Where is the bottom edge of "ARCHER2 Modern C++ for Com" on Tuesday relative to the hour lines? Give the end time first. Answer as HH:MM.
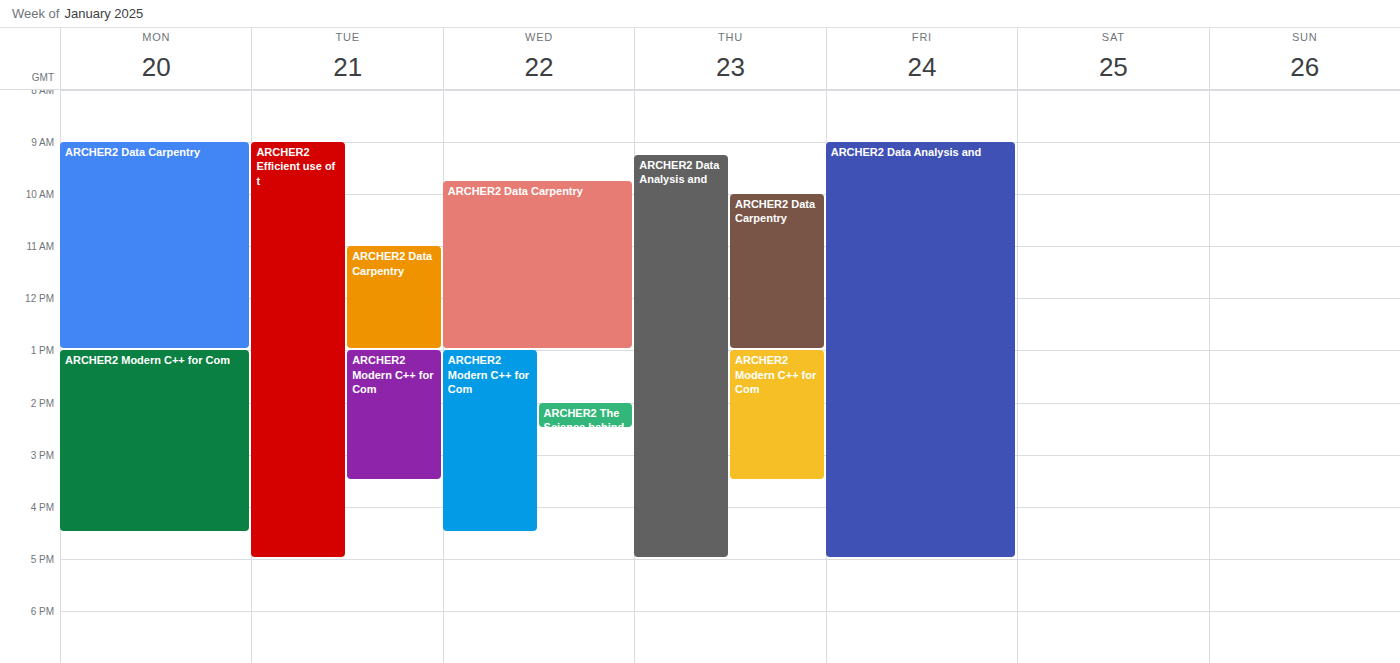
15:30 -- halfway between the 15:00 and 16:00 lines.